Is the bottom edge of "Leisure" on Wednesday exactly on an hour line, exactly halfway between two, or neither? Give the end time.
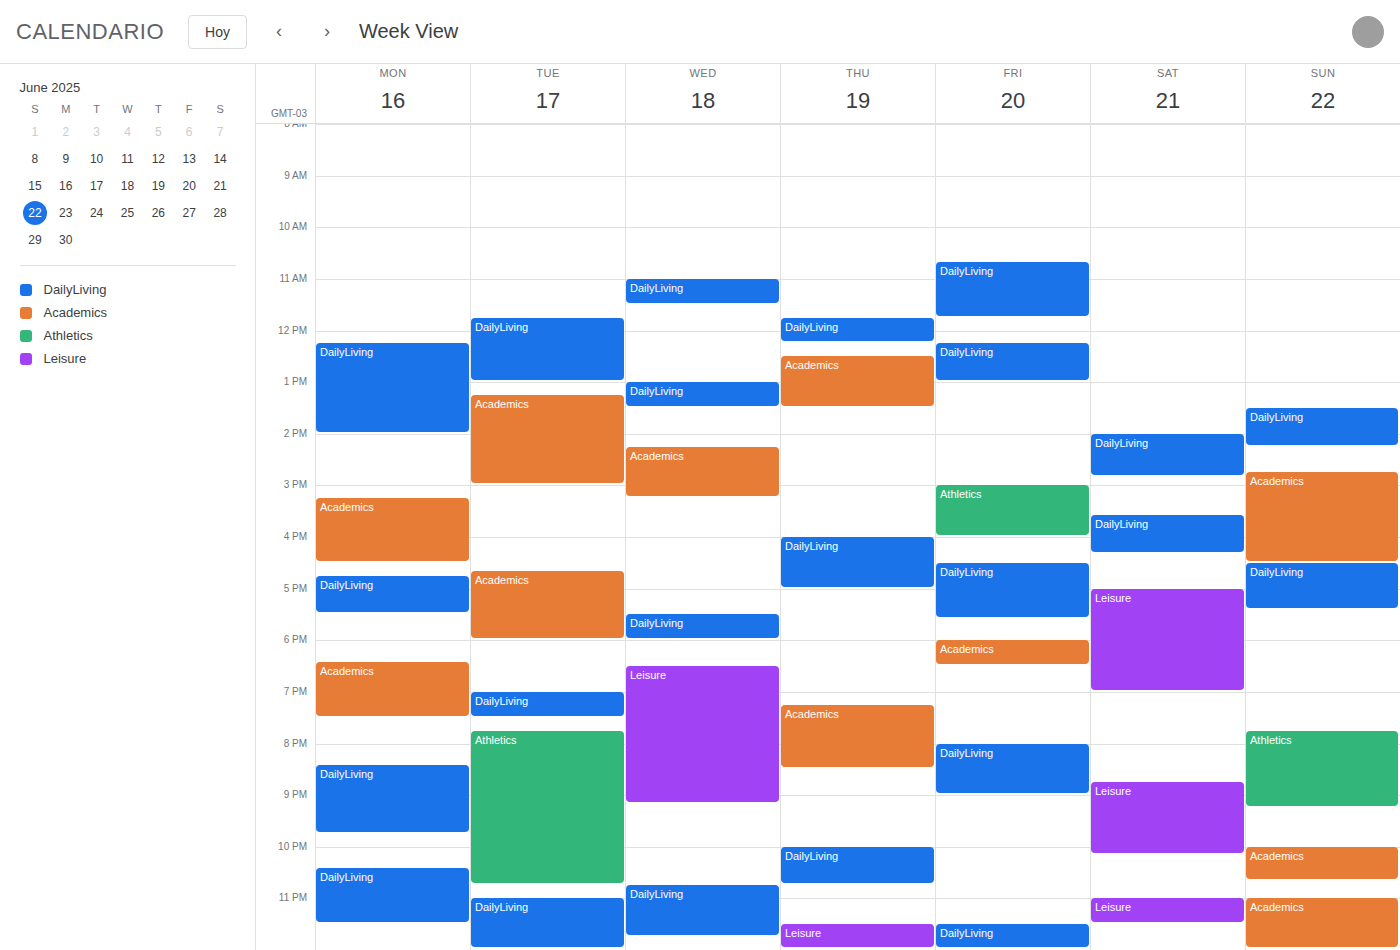
21:10 -- neither: 10 minutes below the 21:00 line and 50 minutes above the 22:00 line.